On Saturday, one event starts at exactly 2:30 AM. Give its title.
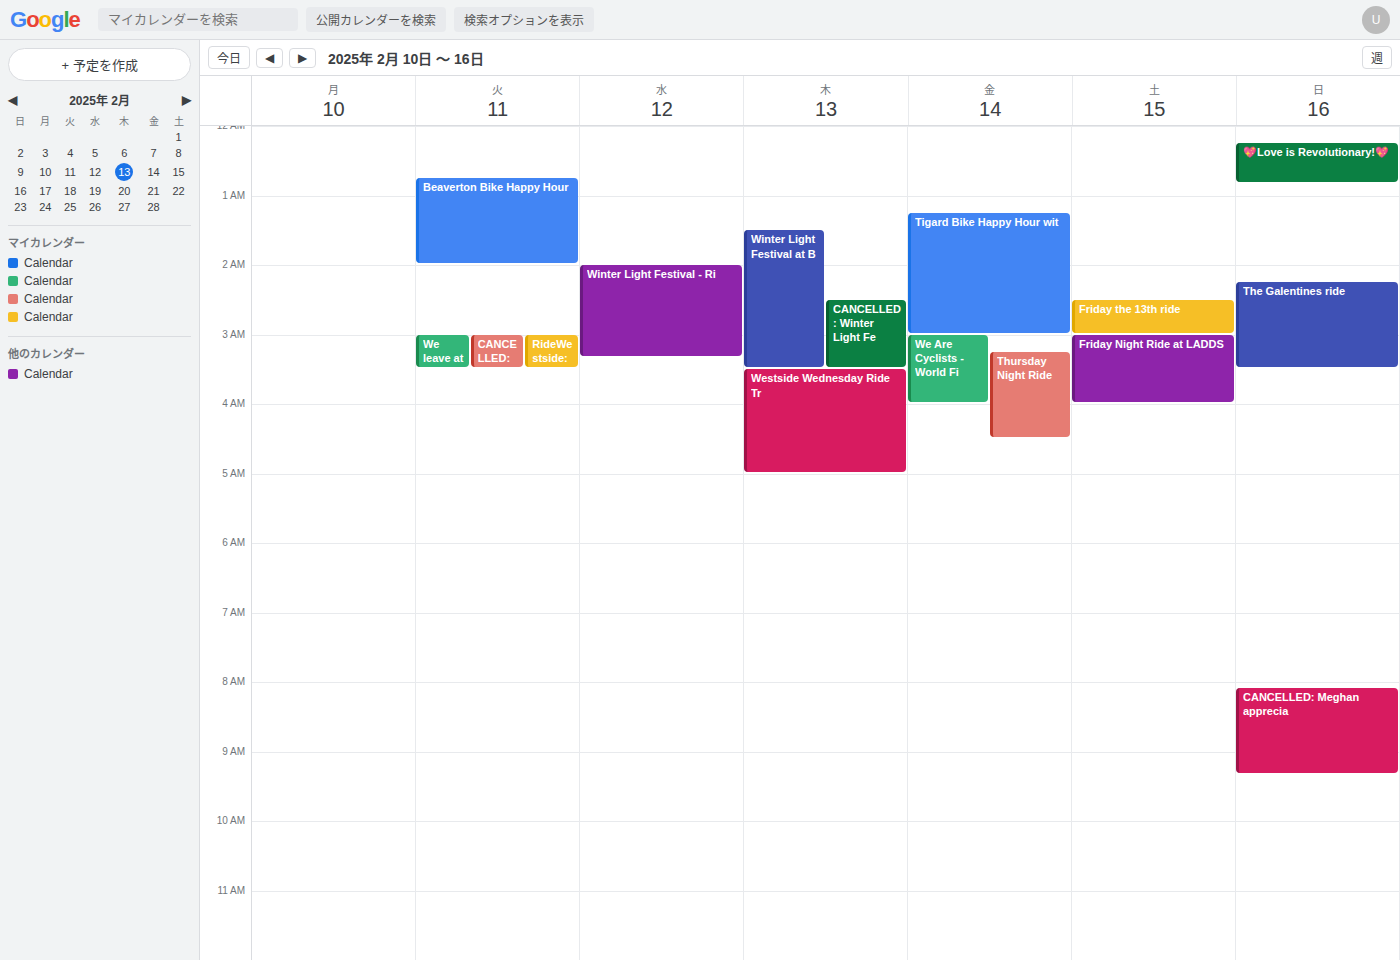
"Friday the 13th ride"